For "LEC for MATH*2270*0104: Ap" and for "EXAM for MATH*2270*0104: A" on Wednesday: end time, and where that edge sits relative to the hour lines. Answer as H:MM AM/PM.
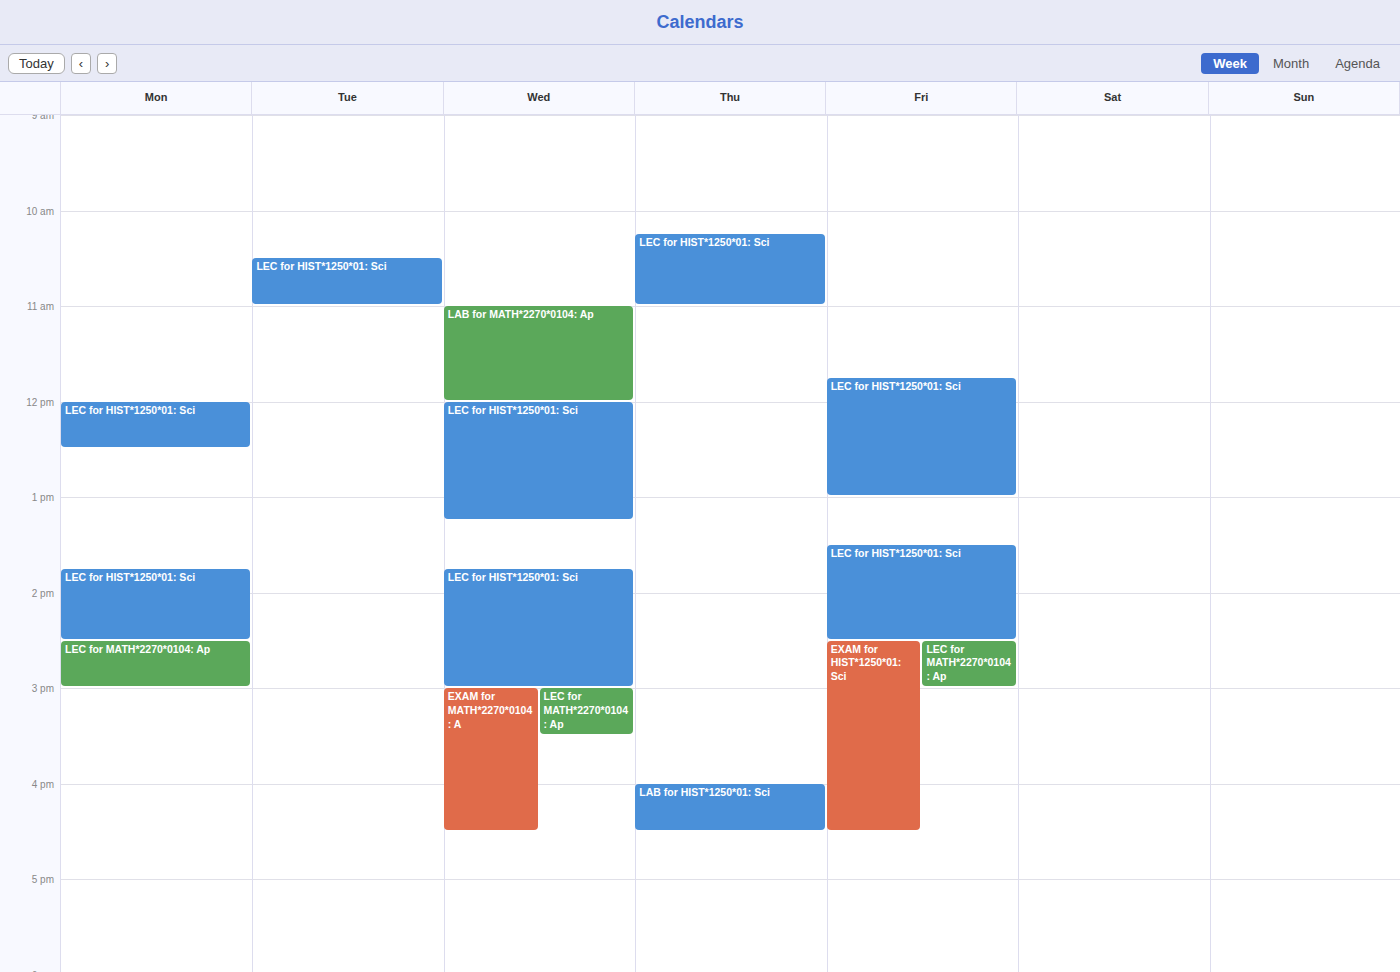
"LEC for MATH*2270*0104: Ap": 3:30 PM, halfway between the 3 PM and 4 PM lines. "EXAM for MATH*2270*0104: A": 4:30 PM, halfway between the 4 PM and 5 PM lines.